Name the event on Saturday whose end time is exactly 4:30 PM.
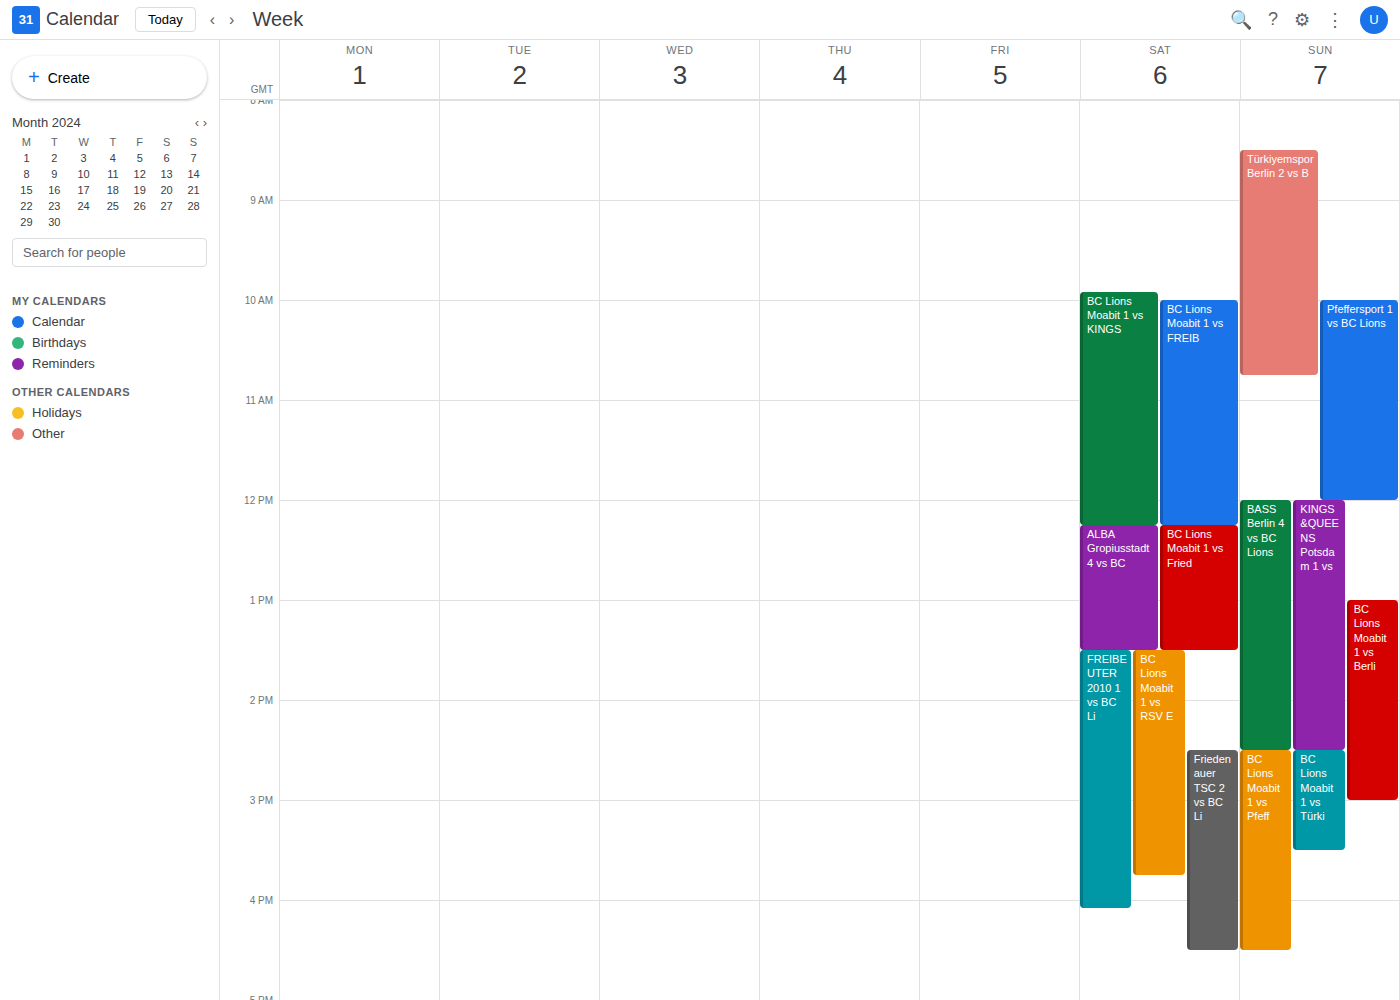
"Friedenauer TSC 2 vs BC Li"